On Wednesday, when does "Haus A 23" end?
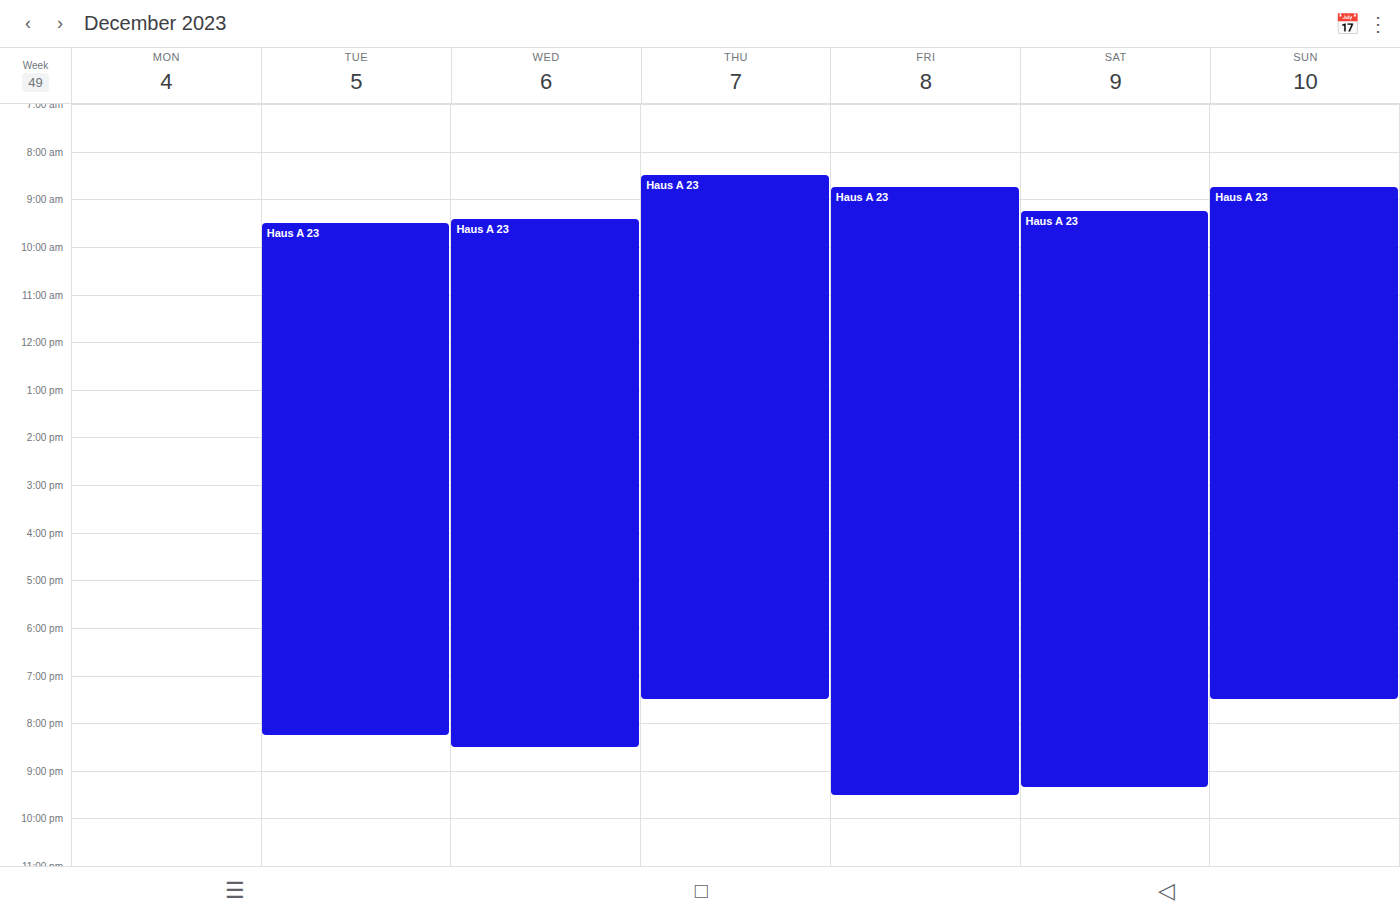
8:30 PM